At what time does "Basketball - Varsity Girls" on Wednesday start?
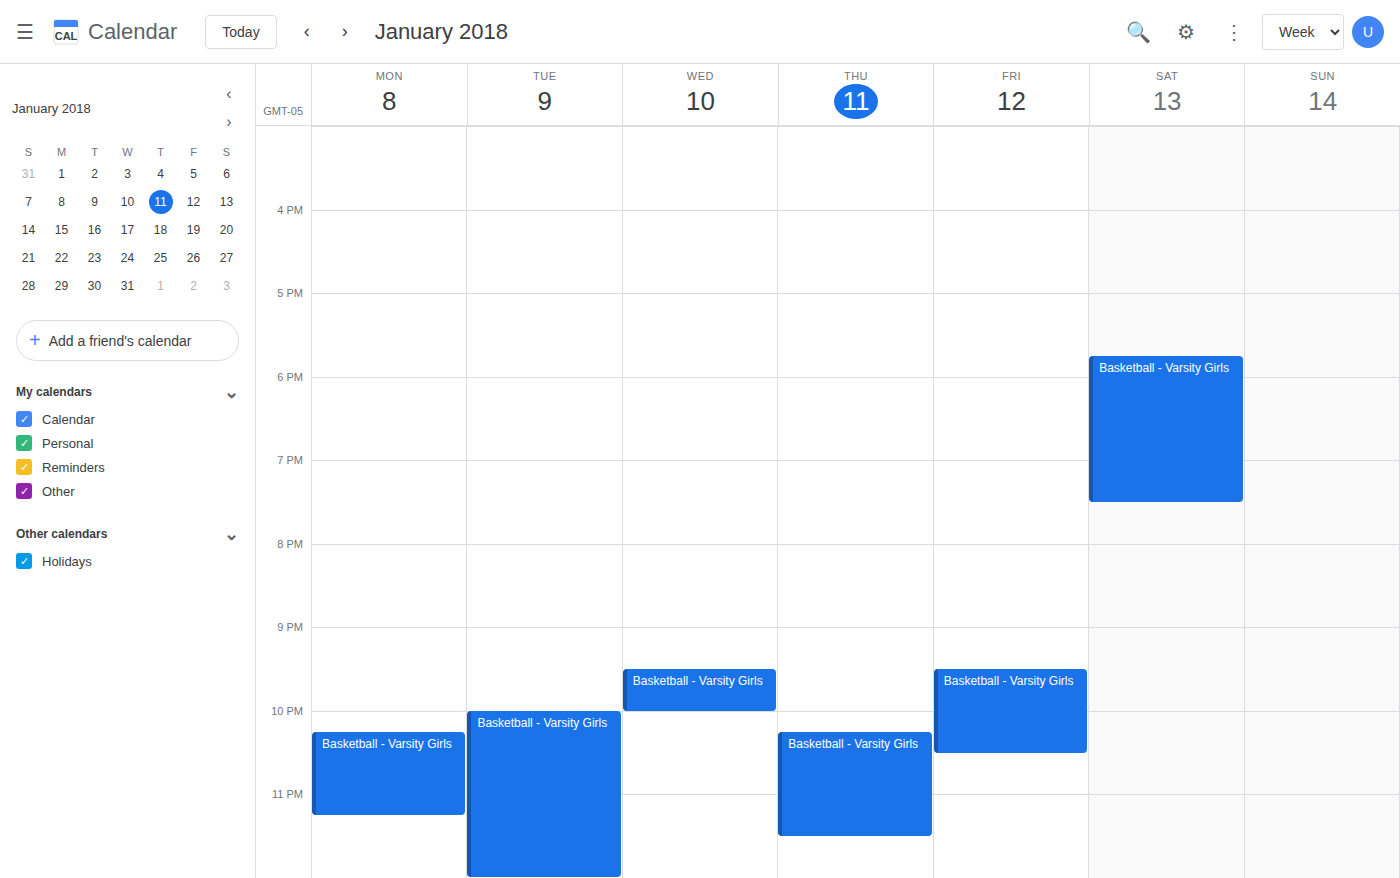
9:30 PM